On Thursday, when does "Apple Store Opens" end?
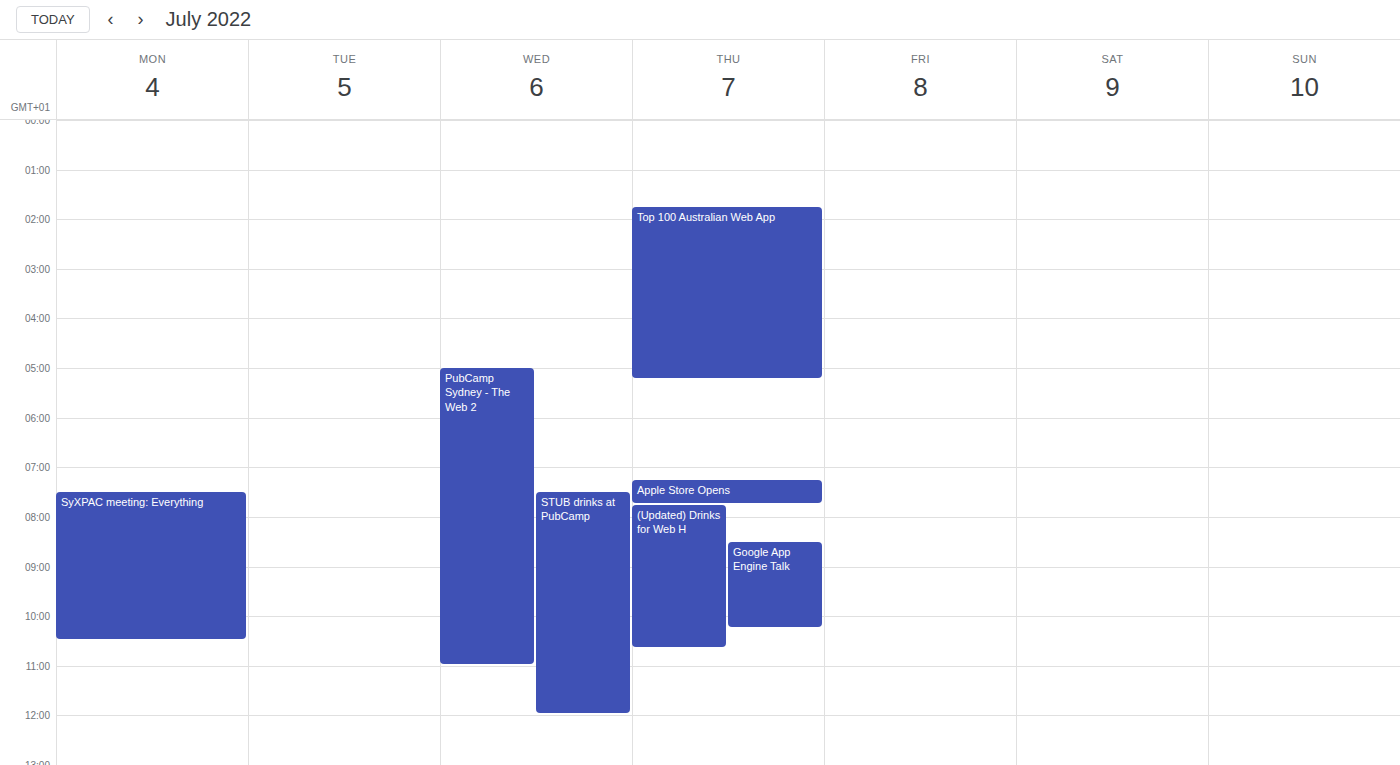
07:45